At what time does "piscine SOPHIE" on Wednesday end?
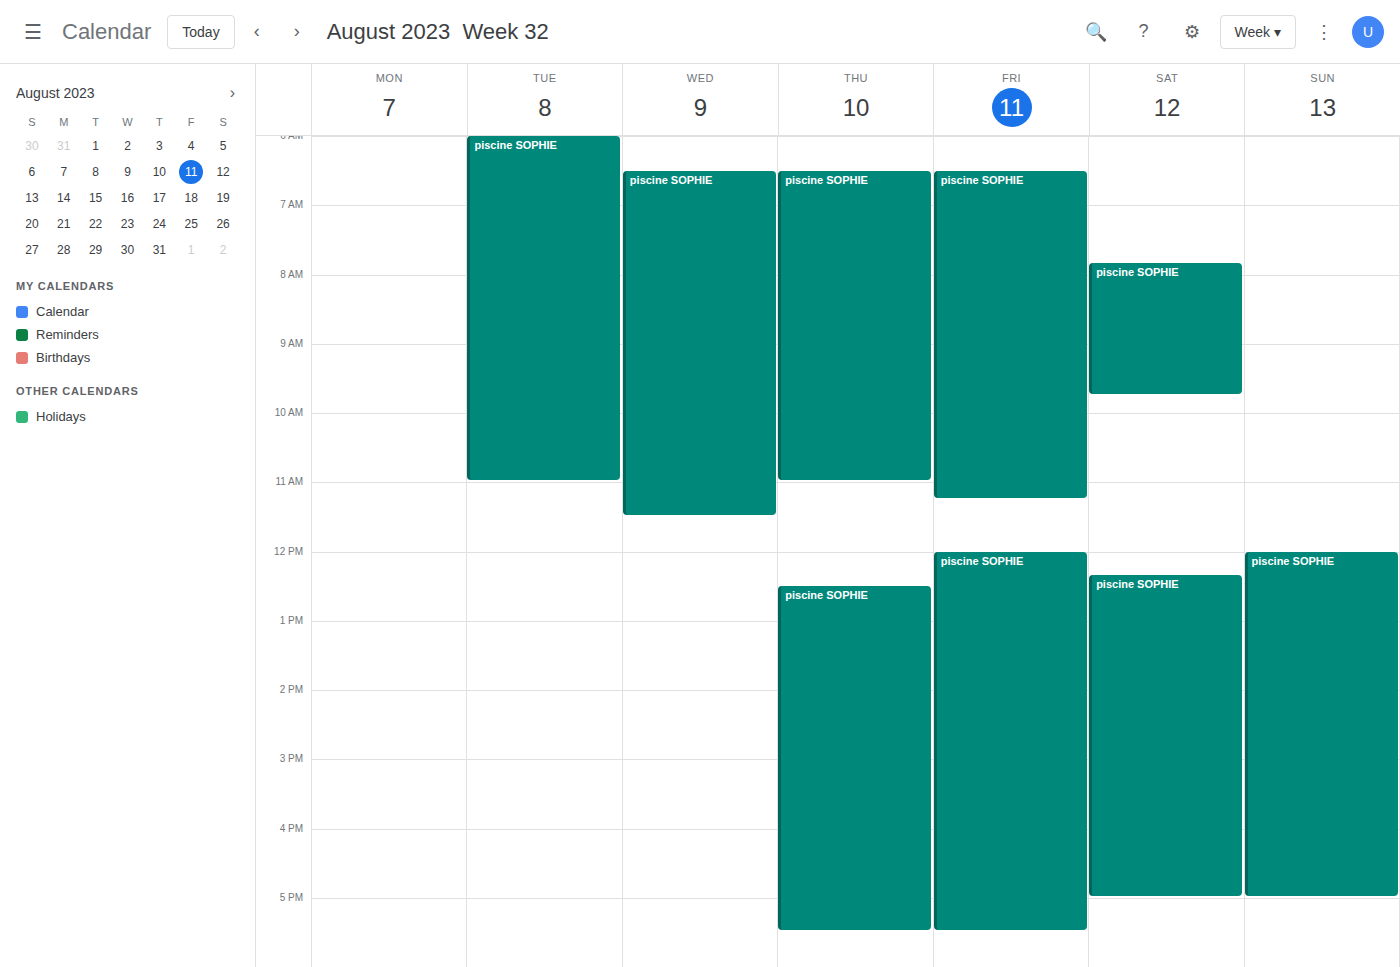
11:30 AM